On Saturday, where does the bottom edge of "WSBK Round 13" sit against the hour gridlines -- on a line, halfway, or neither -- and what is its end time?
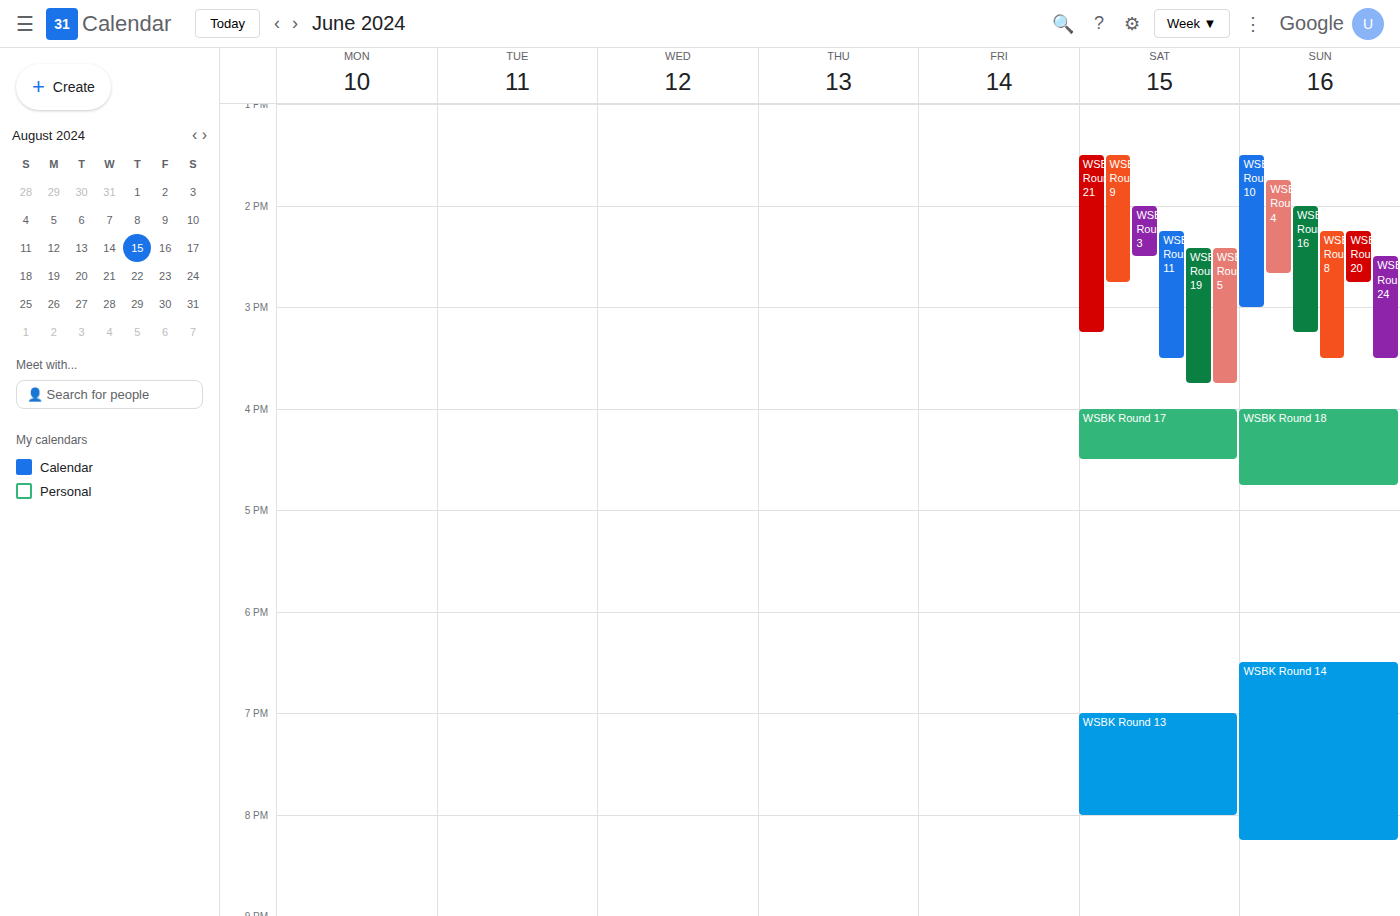
8:00 PM -- exactly on the 8 PM line.